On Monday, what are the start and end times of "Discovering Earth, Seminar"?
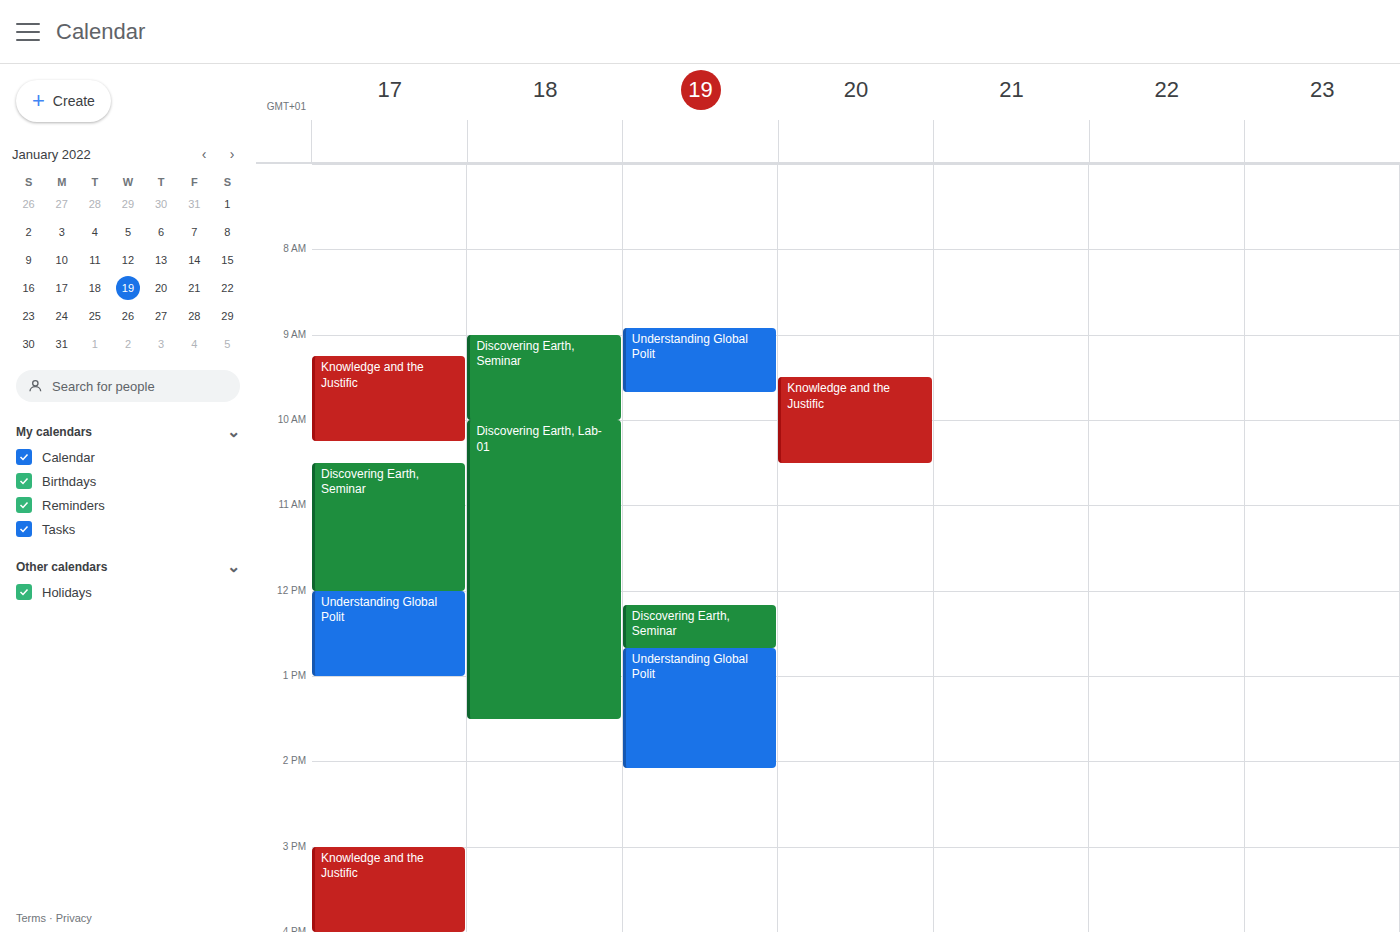
10:30 to 12:00